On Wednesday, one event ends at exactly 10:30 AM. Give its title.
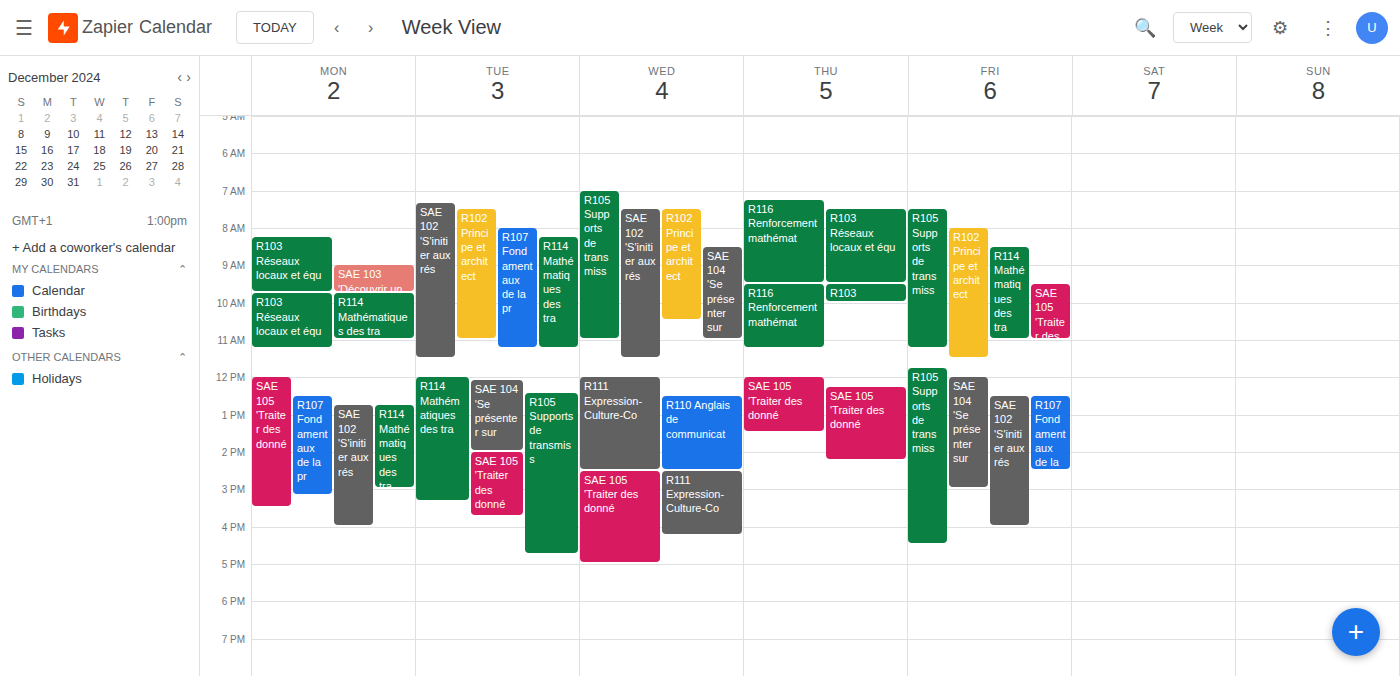
"R102 Principe et architect"